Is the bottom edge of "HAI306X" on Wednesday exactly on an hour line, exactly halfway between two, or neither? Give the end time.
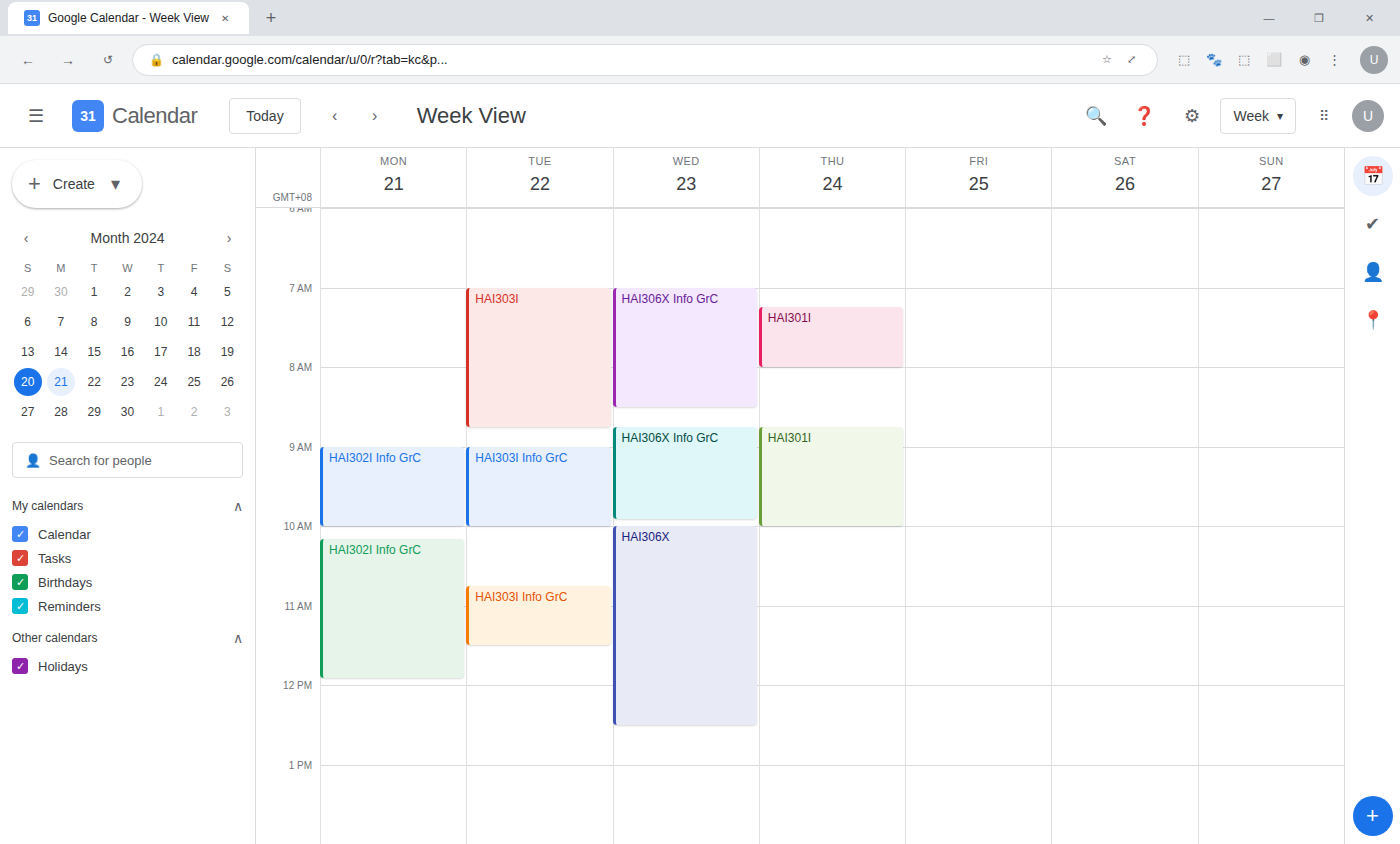
12:30 PM -- halfway between the 12 PM and 1 PM lines.